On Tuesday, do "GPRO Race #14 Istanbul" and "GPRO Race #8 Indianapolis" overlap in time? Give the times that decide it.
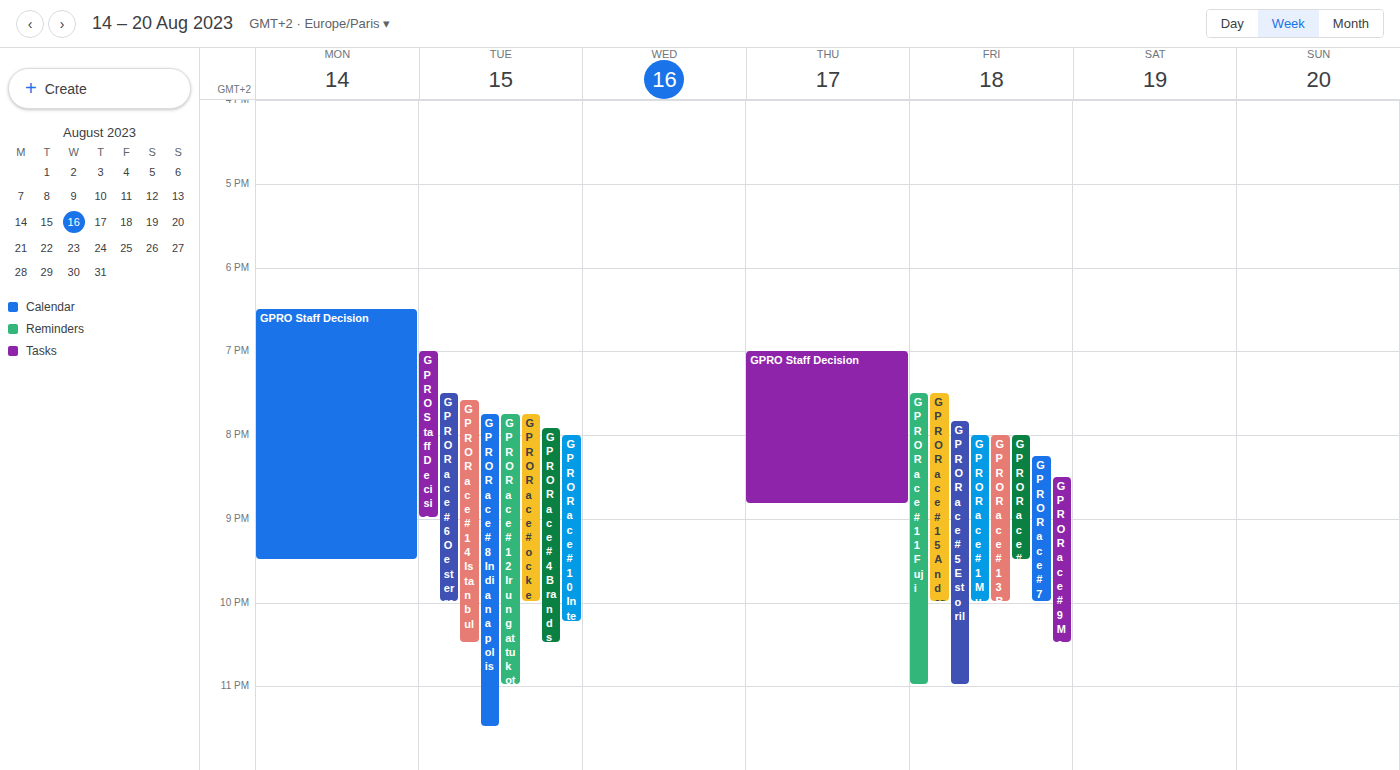
"GPRO Race #8 Indianapolis" starts at 7:45 PM, before "GPRO Race #14 Istanbul" ends at 10:30 PM -- they overlap.